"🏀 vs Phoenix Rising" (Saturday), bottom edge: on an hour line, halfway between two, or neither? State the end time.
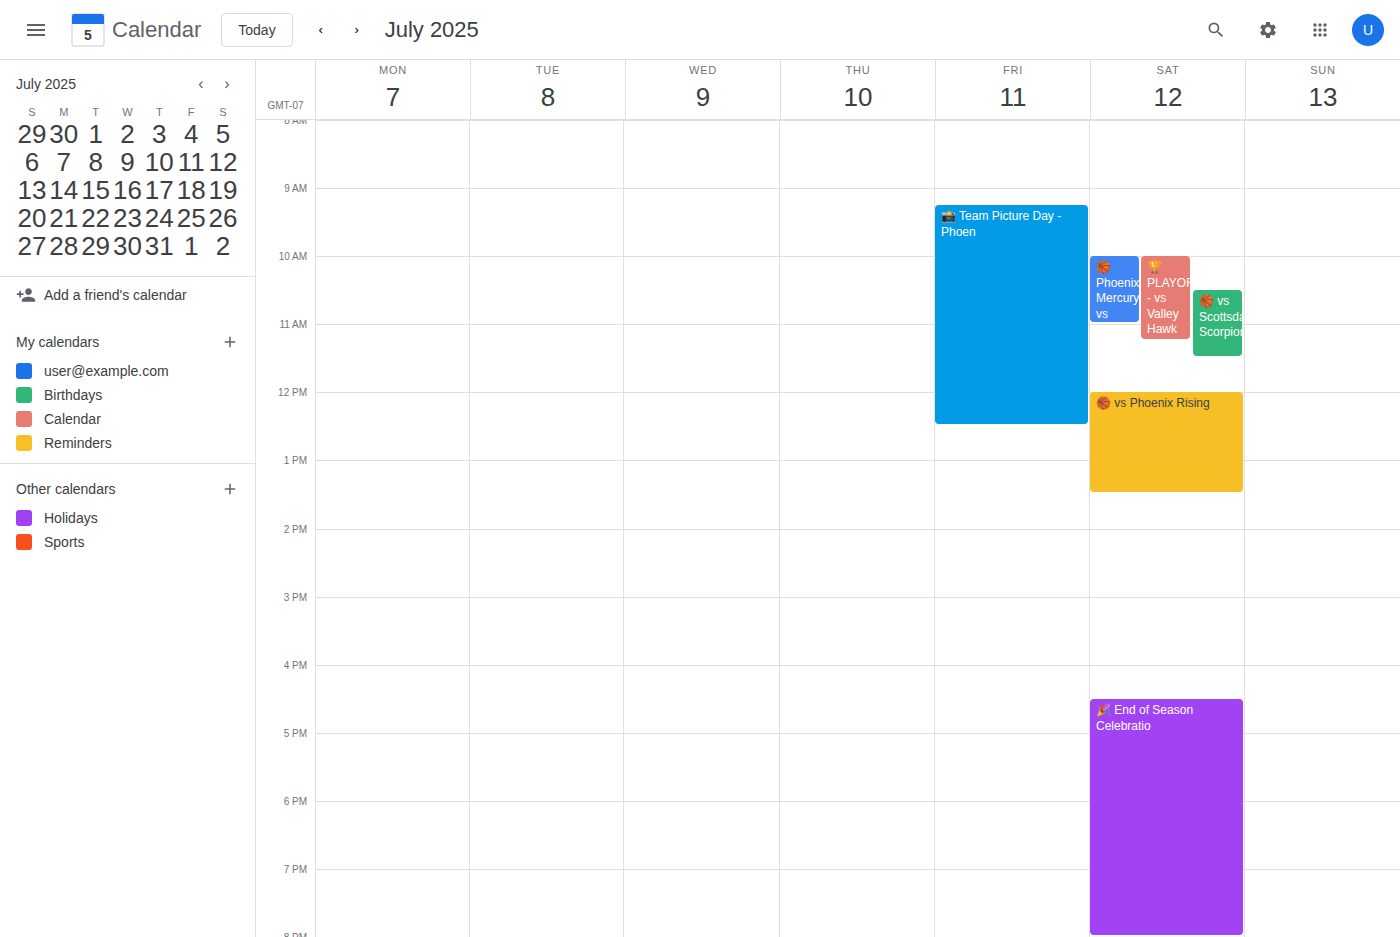
13:30 -- halfway between the 13:00 and 14:00 lines.